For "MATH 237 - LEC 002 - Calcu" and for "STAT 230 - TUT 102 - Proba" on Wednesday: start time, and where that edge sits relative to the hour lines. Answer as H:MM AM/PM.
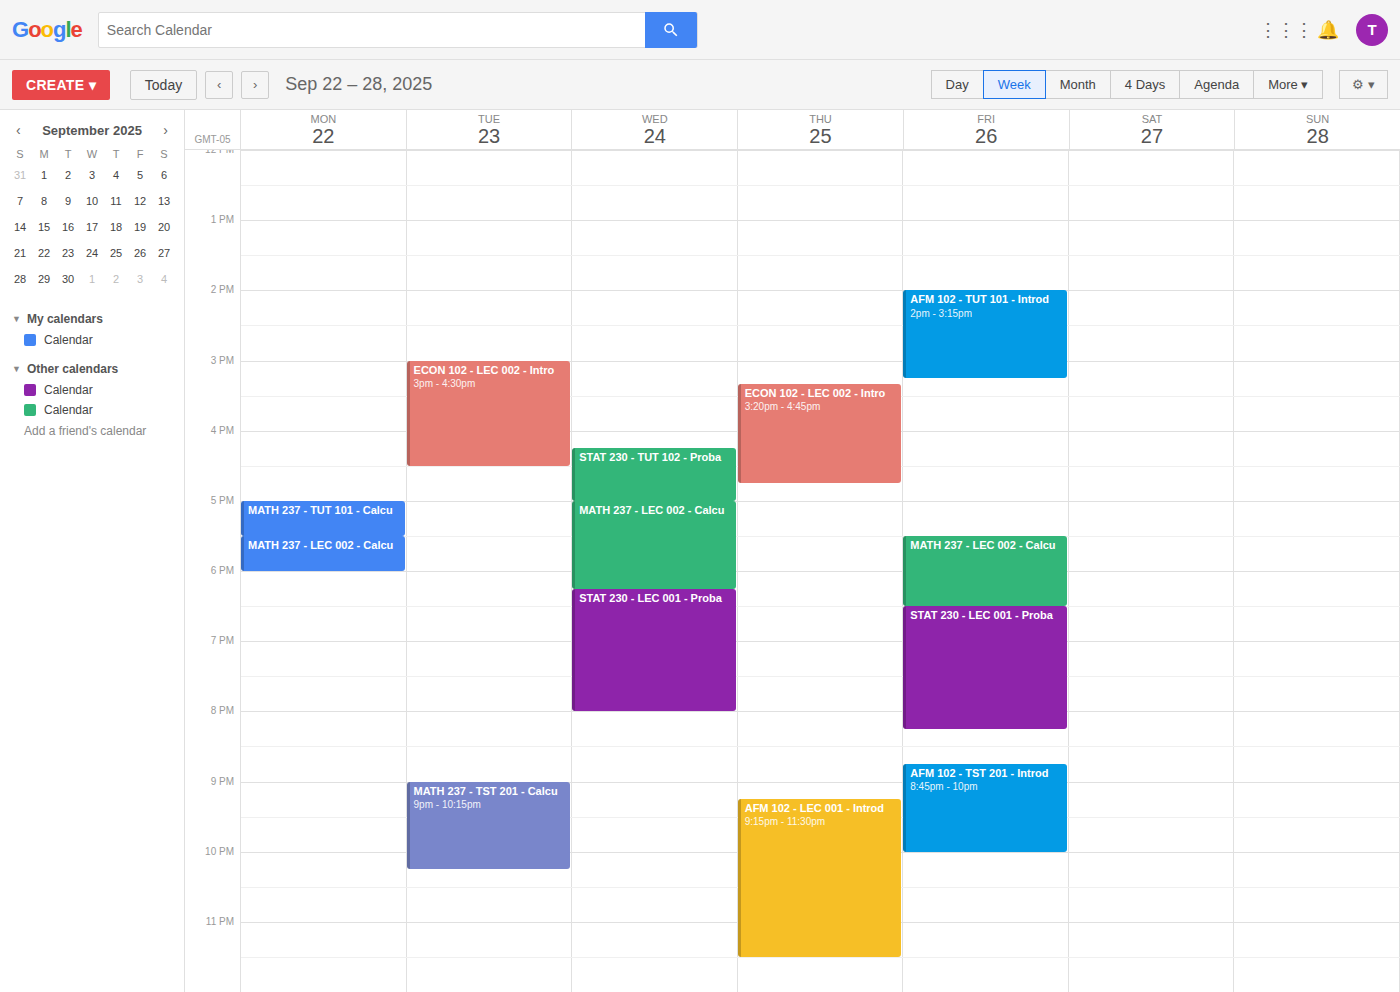
"MATH 237 - LEC 002 - Calcu": 5:00 PM, exactly on the 5 PM line. "STAT 230 - TUT 102 - Proba": 4:15 PM, neither: a quarter of the way from the 4 PM line to the 5 PM line.